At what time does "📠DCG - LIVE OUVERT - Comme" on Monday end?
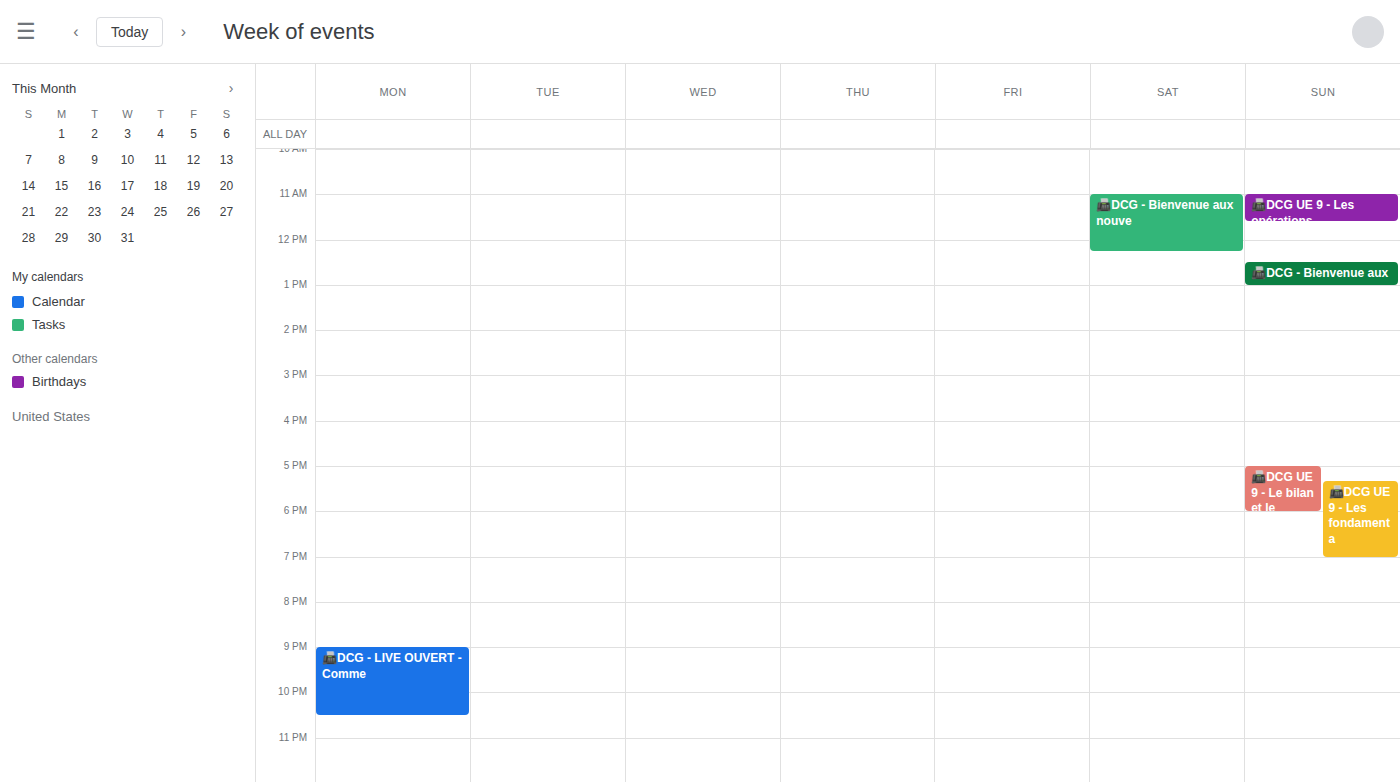
22:30